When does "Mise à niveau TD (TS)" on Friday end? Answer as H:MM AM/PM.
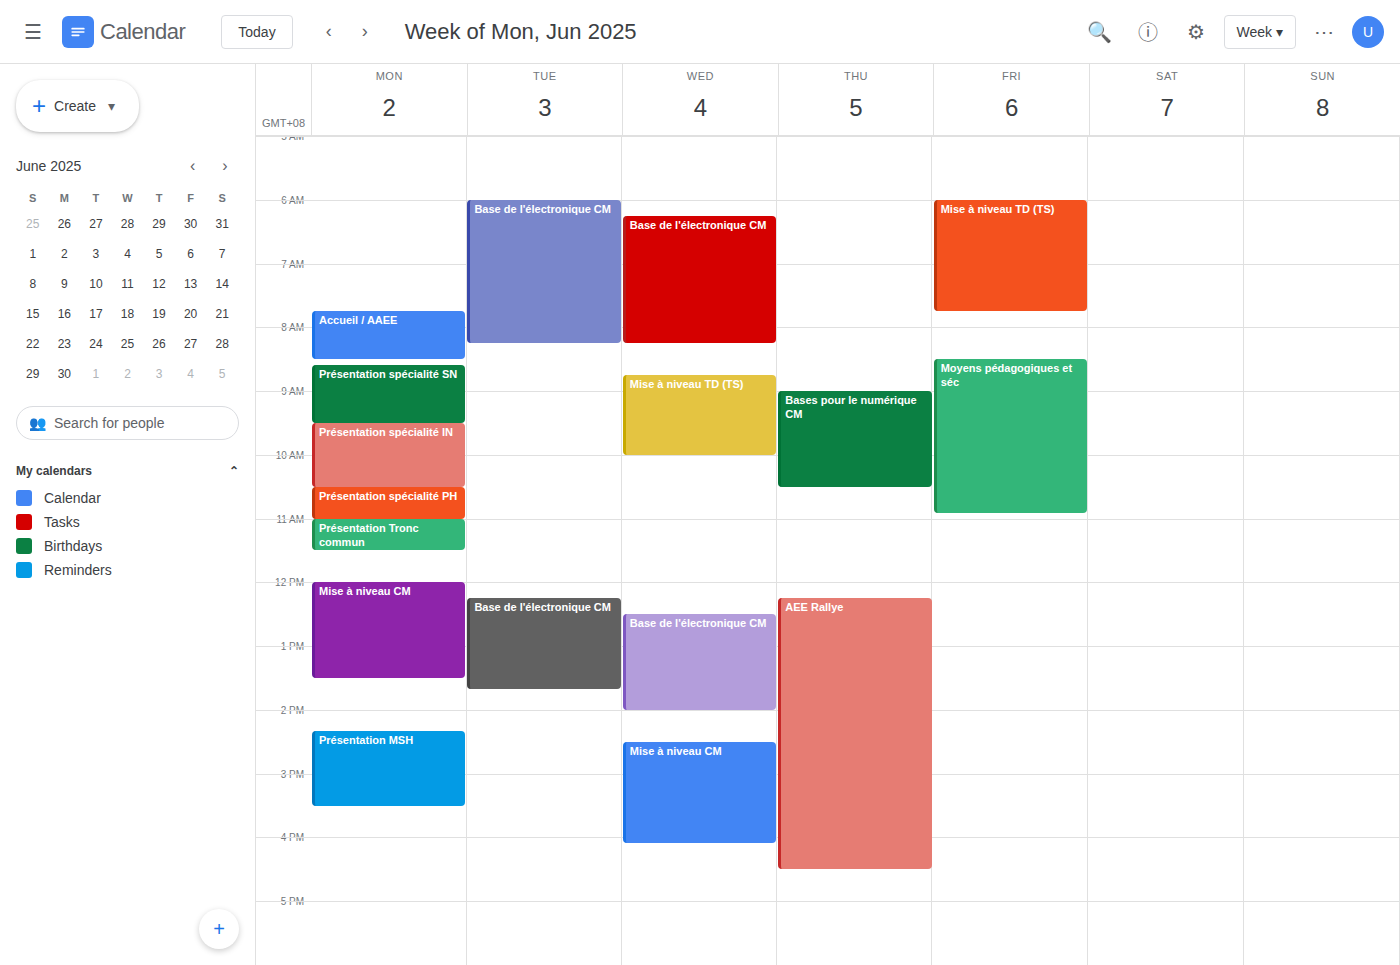
7:45 AM